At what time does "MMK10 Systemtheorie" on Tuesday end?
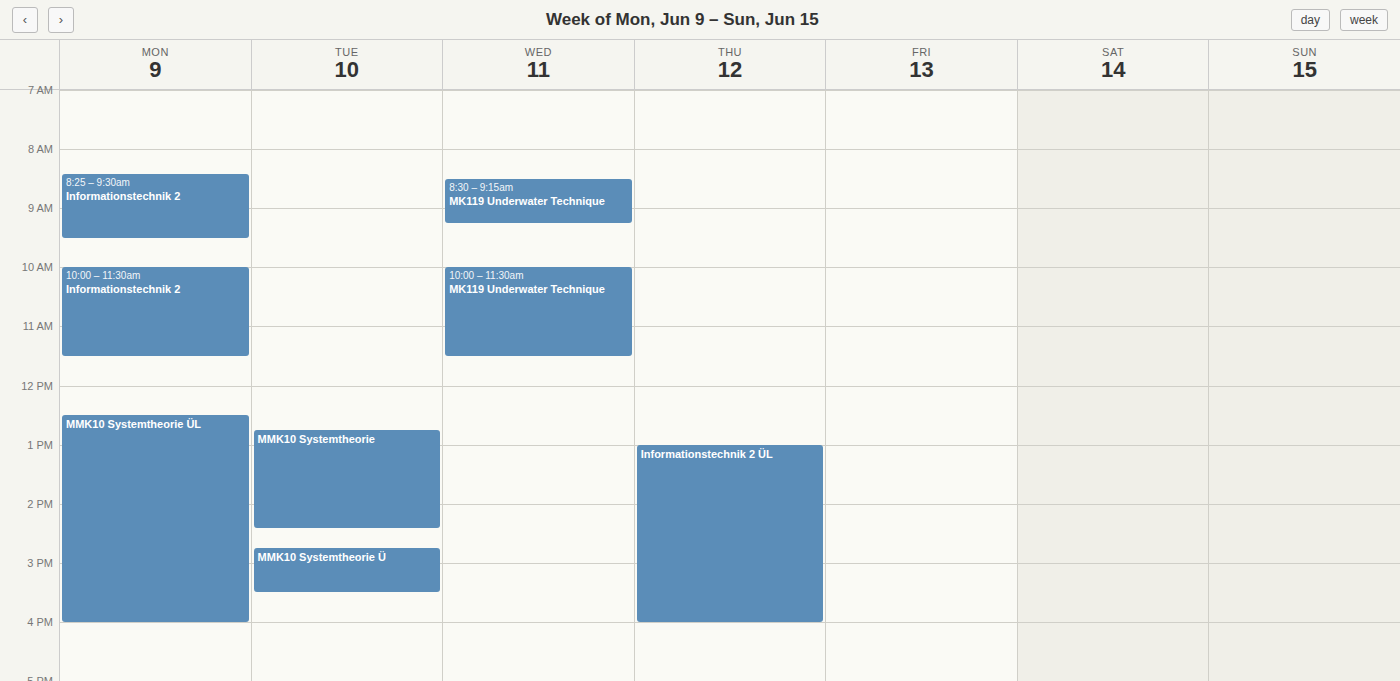
2:25 PM